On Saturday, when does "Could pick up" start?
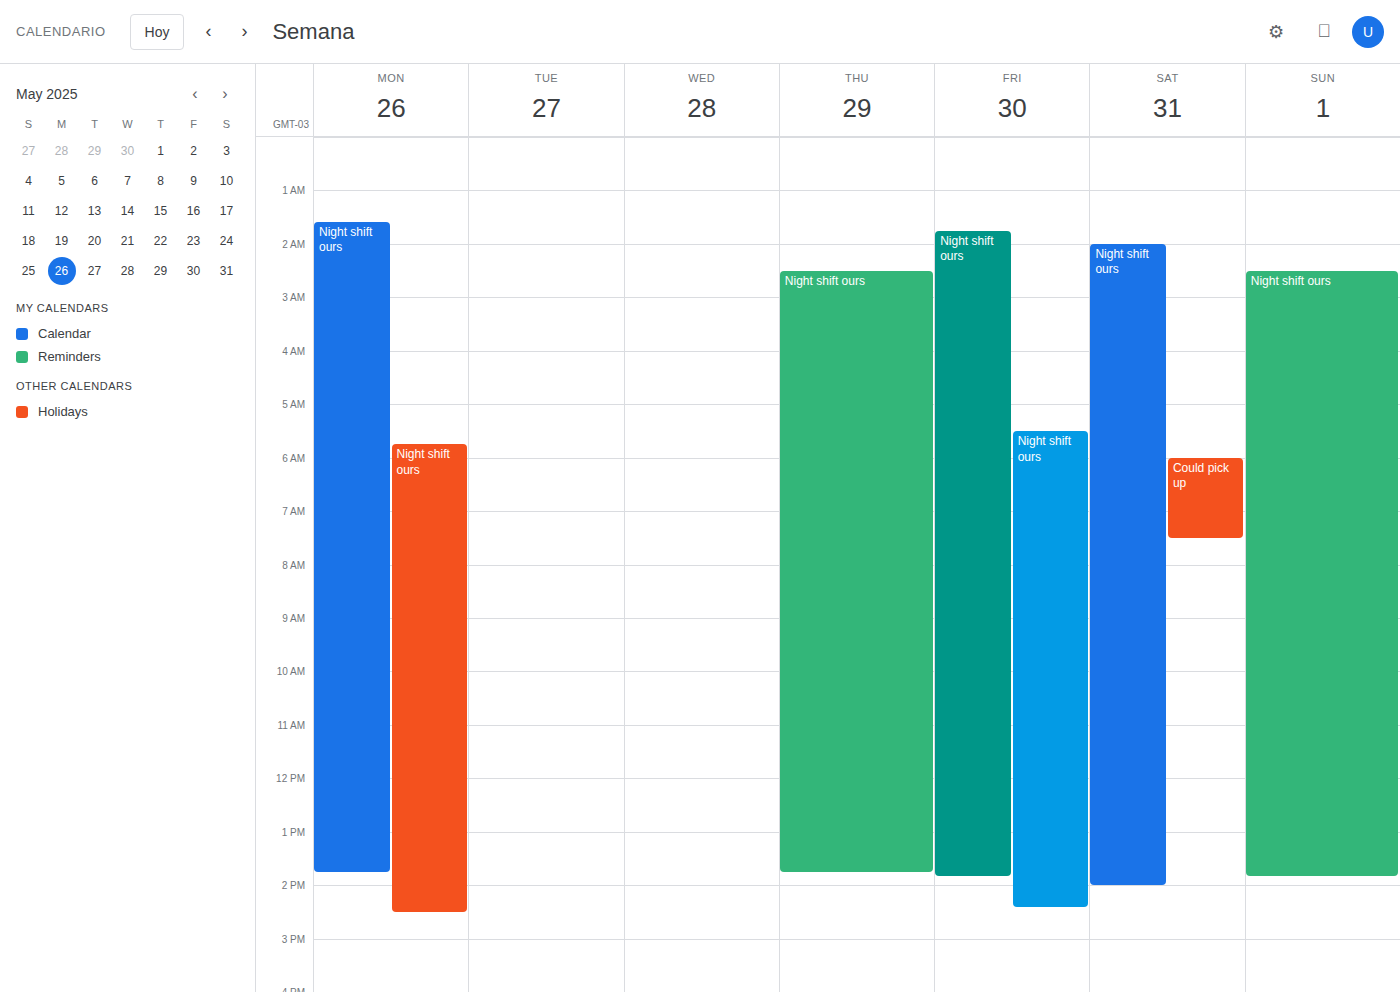
6:00 AM